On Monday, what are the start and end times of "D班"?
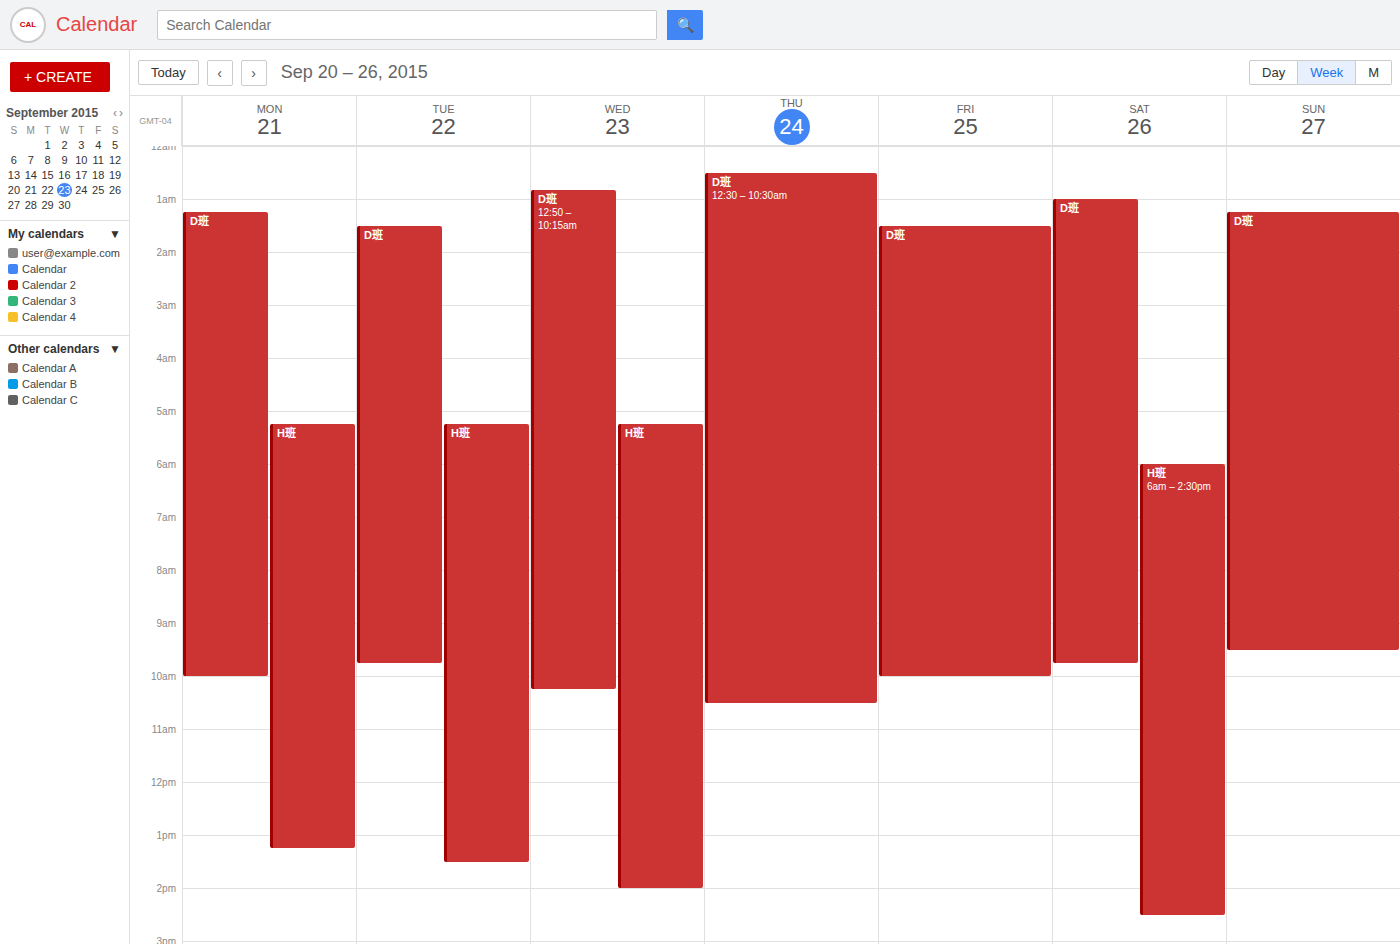
1:15 AM to 10:00 AM